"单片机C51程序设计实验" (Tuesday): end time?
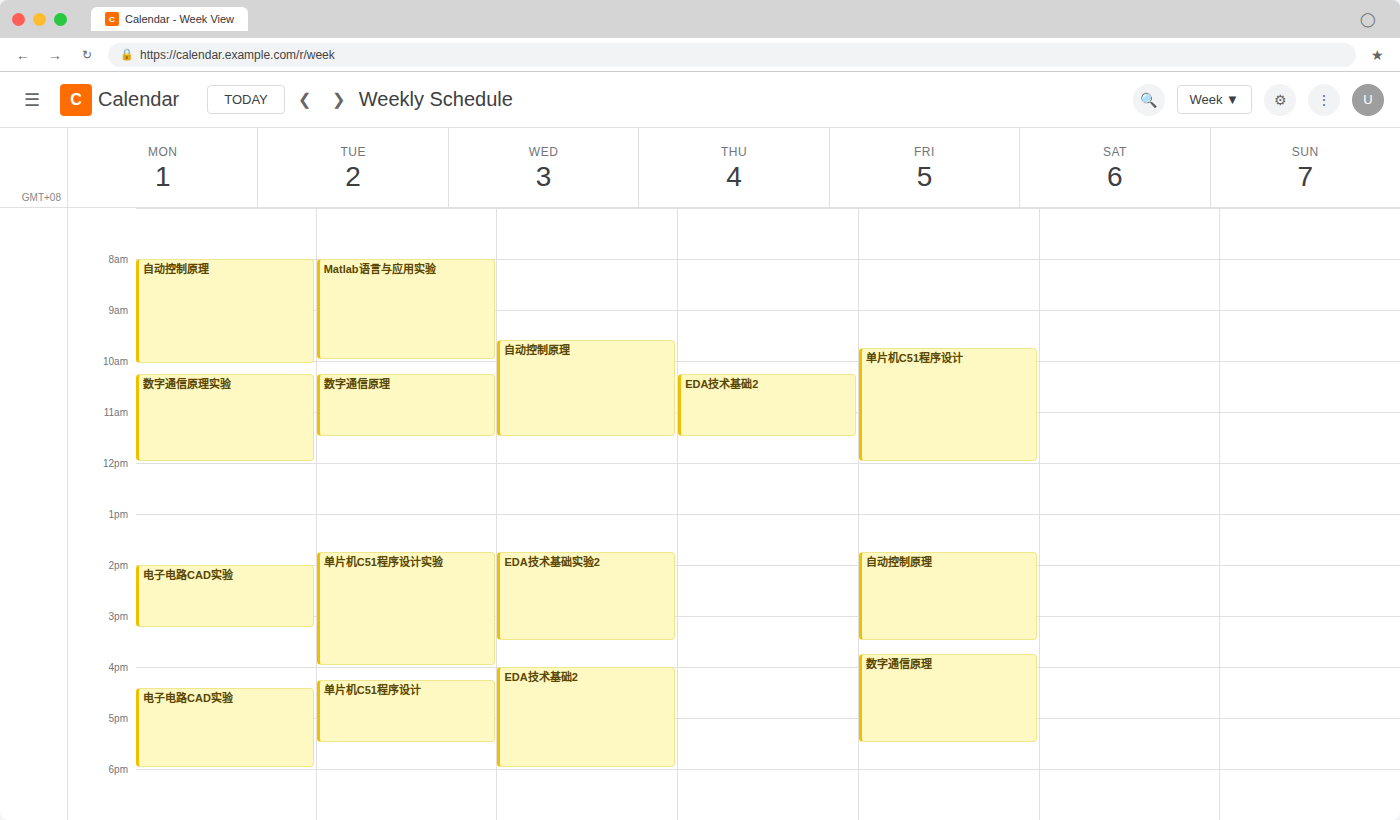
4:00 PM